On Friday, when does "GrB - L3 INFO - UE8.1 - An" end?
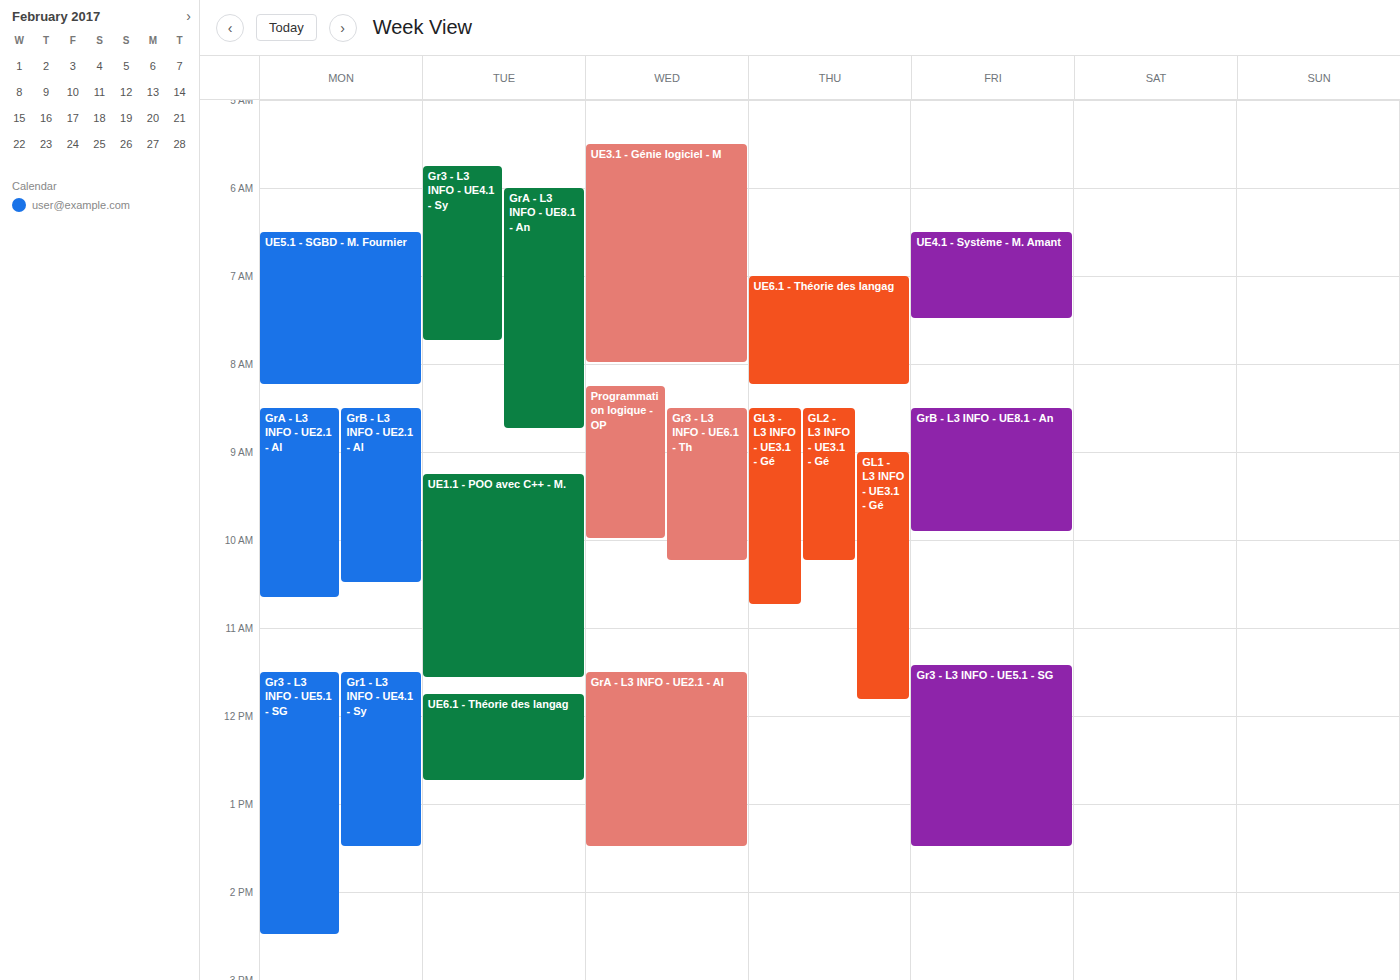
9:55 AM